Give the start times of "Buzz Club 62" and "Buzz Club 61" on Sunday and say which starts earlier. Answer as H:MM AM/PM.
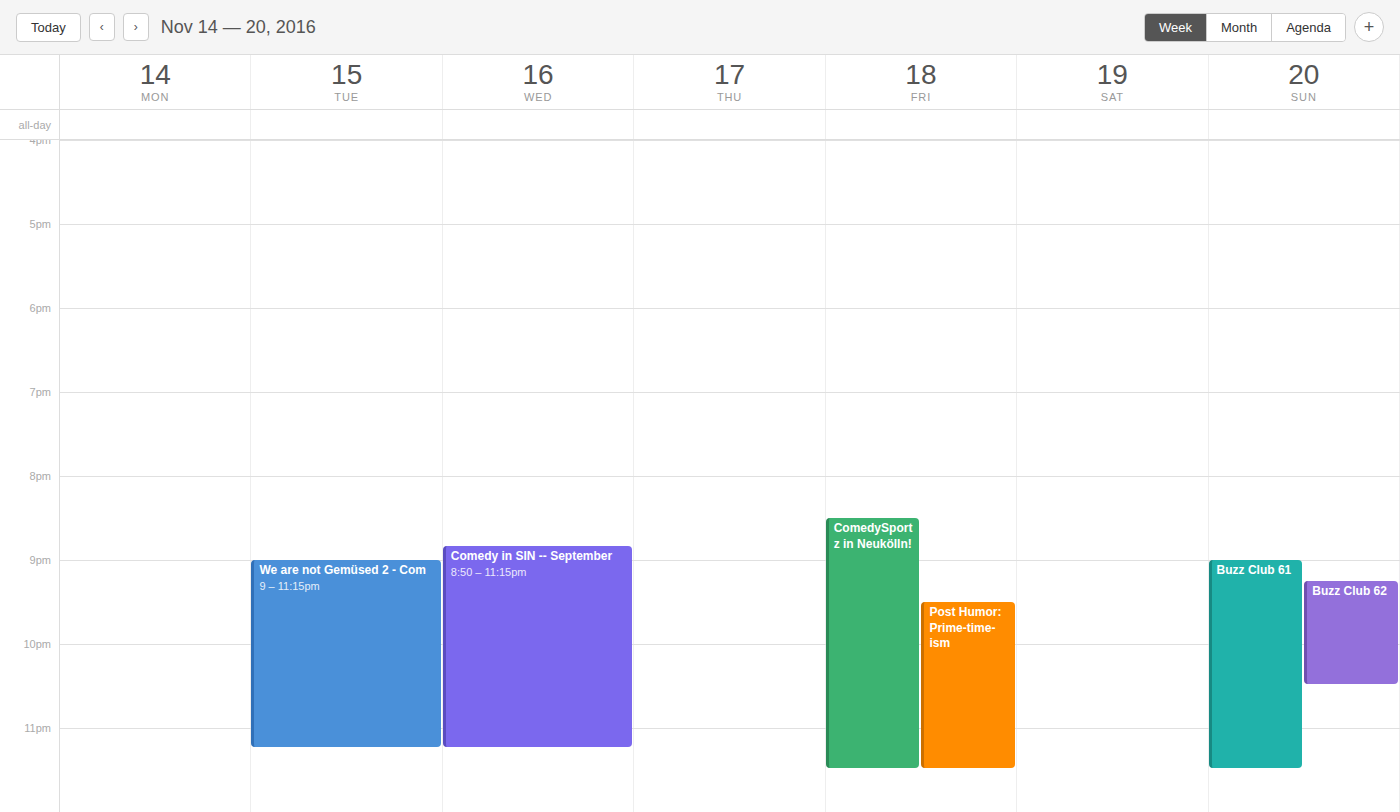
"Buzz Club 61" 9:00 PM; "Buzz Club 62" 9:15 PM.